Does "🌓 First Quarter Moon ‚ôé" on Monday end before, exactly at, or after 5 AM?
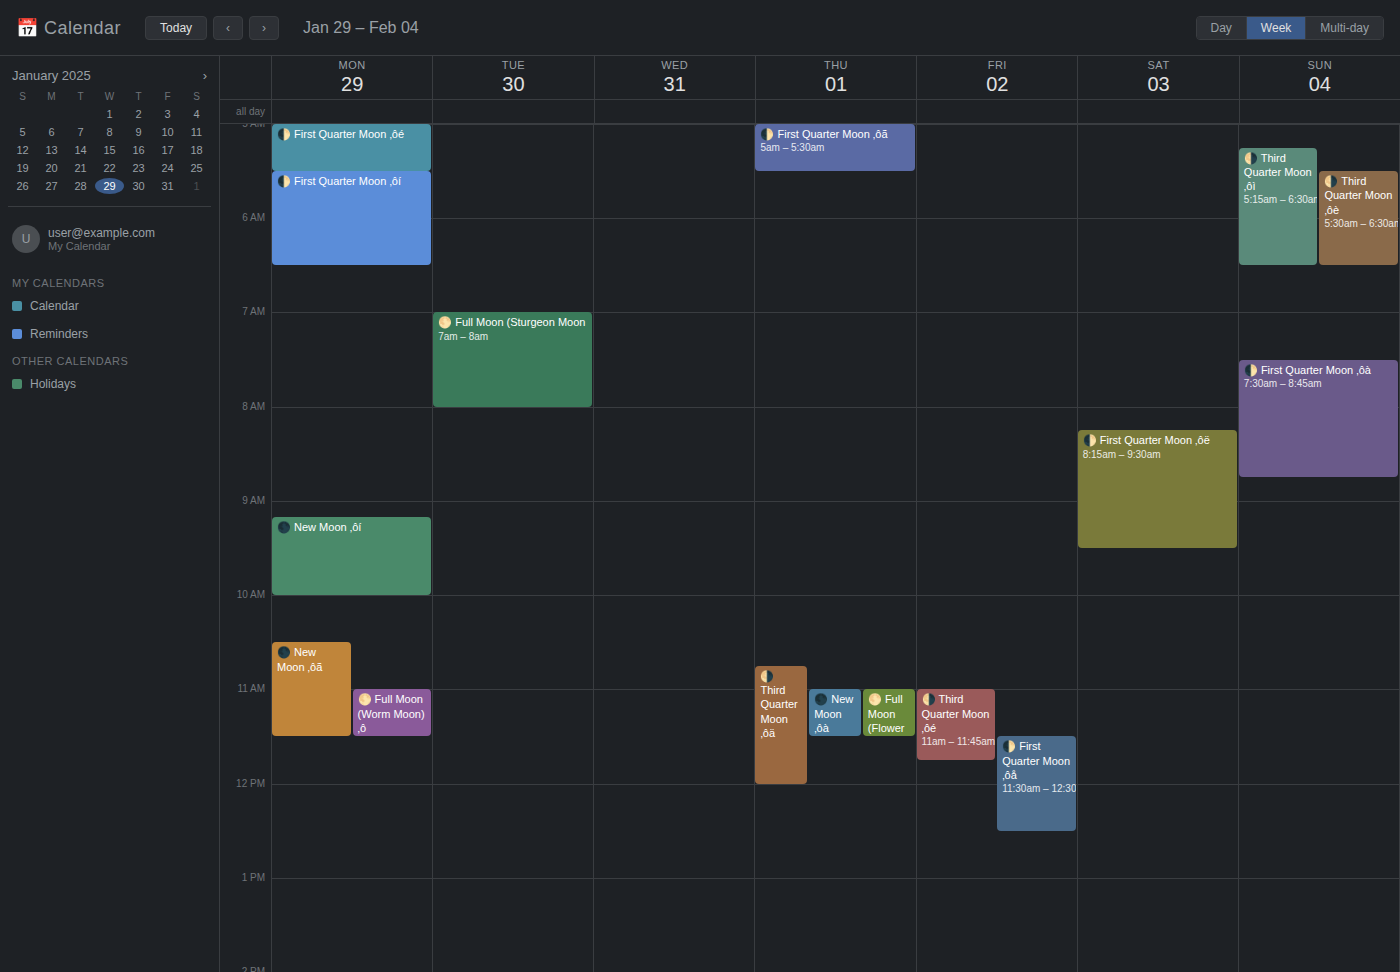
5:30 AM -- after 5 AM, 30 minutes below the 5 AM line.